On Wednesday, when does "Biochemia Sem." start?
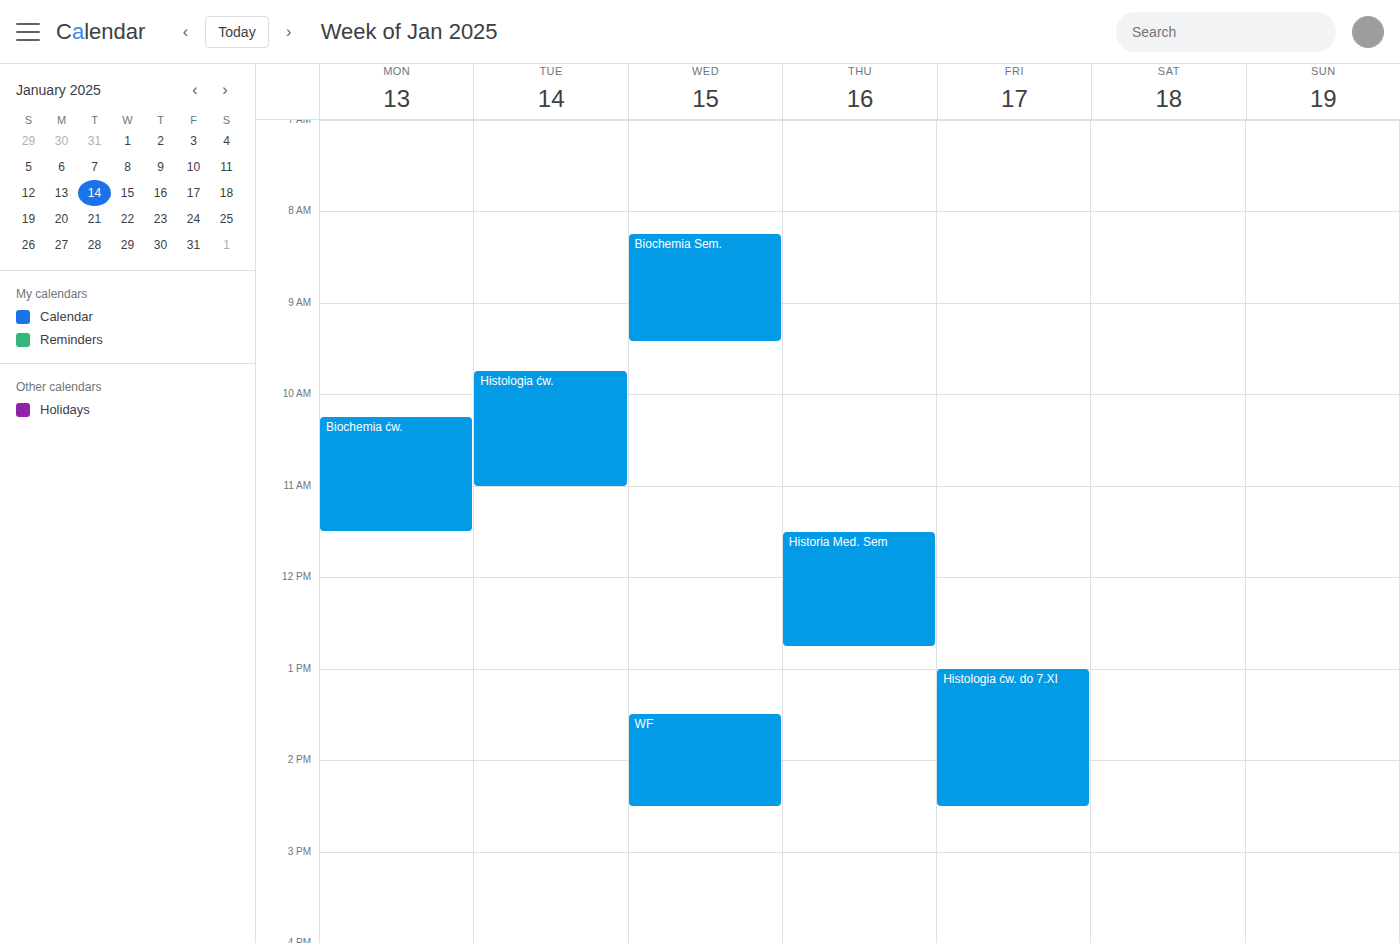
8:15 AM